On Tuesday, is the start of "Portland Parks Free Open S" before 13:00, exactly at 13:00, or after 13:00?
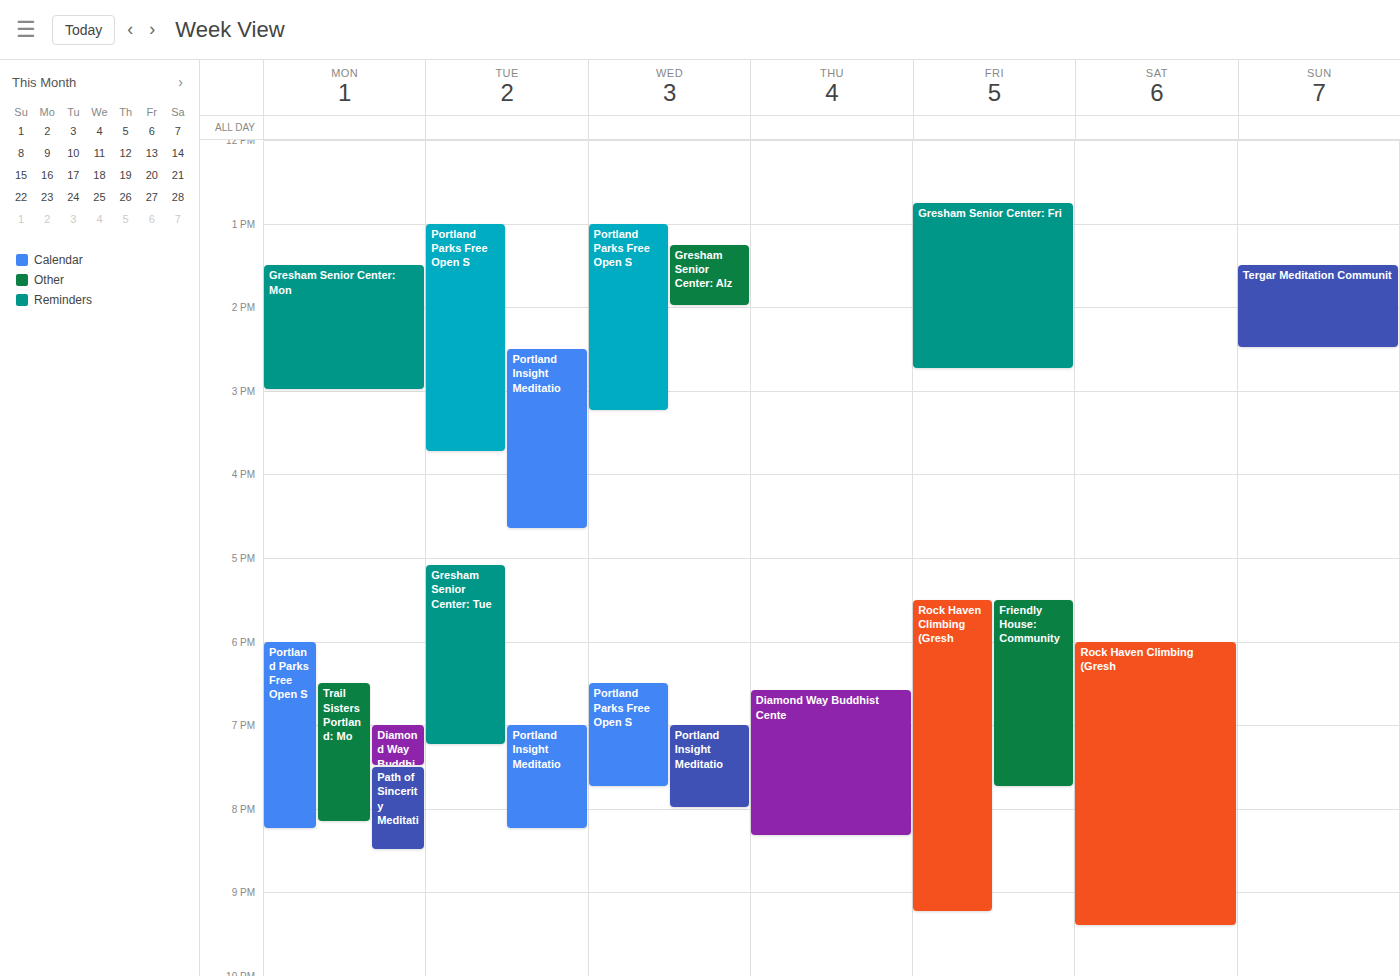
13:00 -- exactly at 13:00, on the 13:00 line.